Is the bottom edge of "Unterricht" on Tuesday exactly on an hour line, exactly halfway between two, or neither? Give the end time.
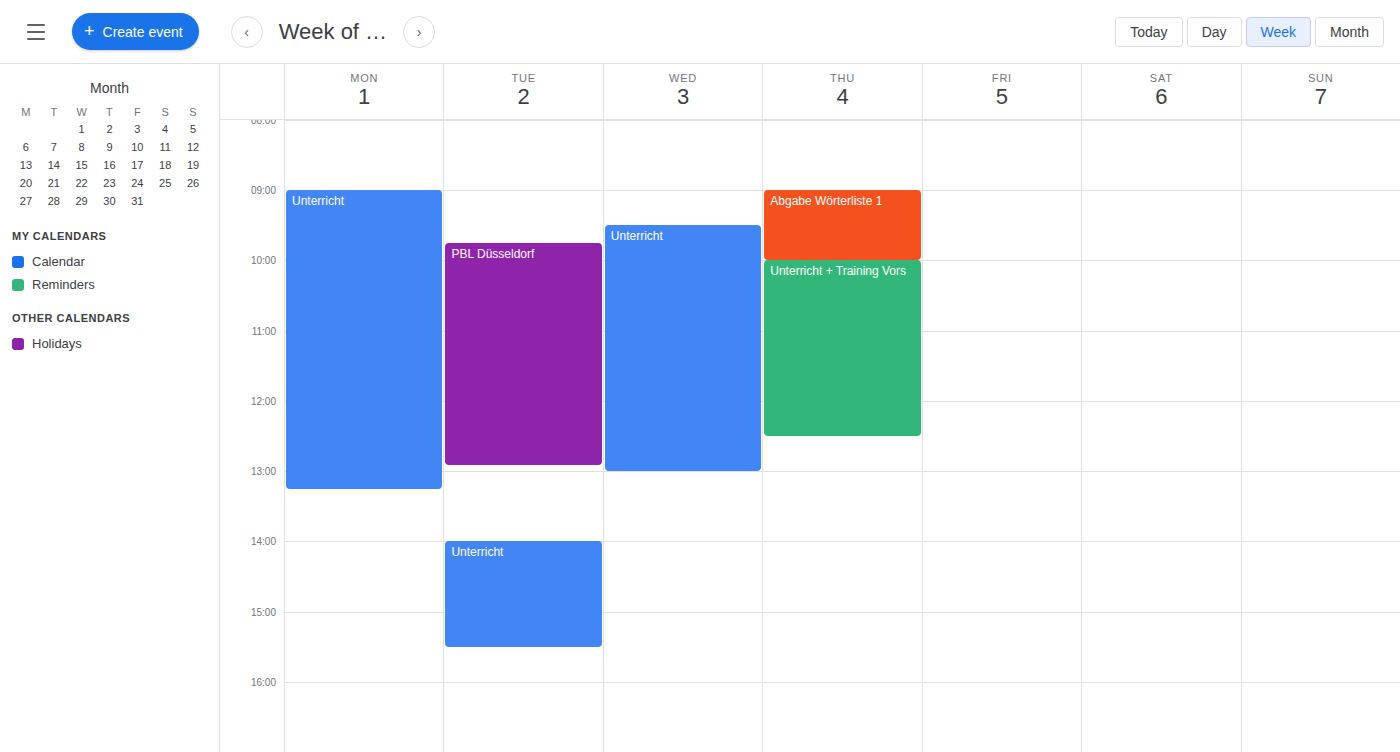
3:30 PM -- halfway between the 3 PM and 4 PM lines.